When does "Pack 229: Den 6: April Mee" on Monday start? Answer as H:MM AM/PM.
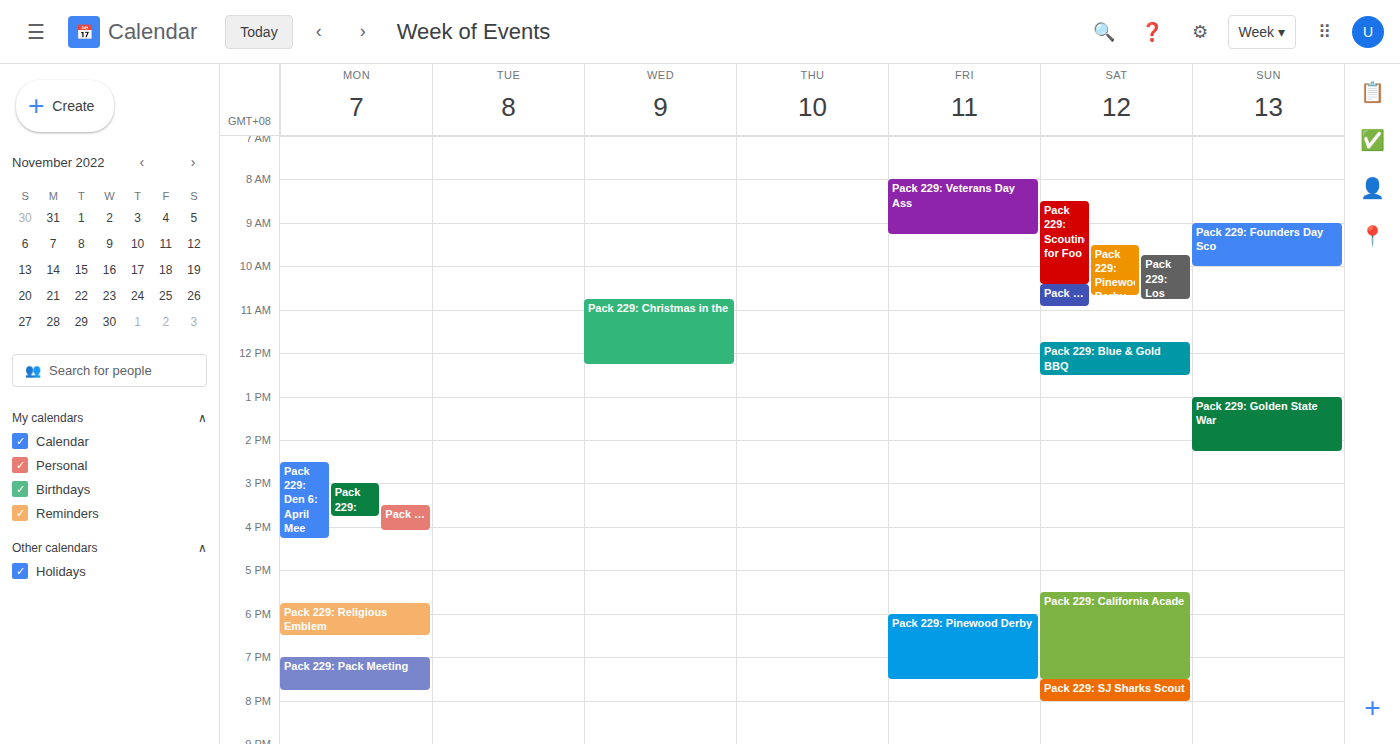
2:30 PM